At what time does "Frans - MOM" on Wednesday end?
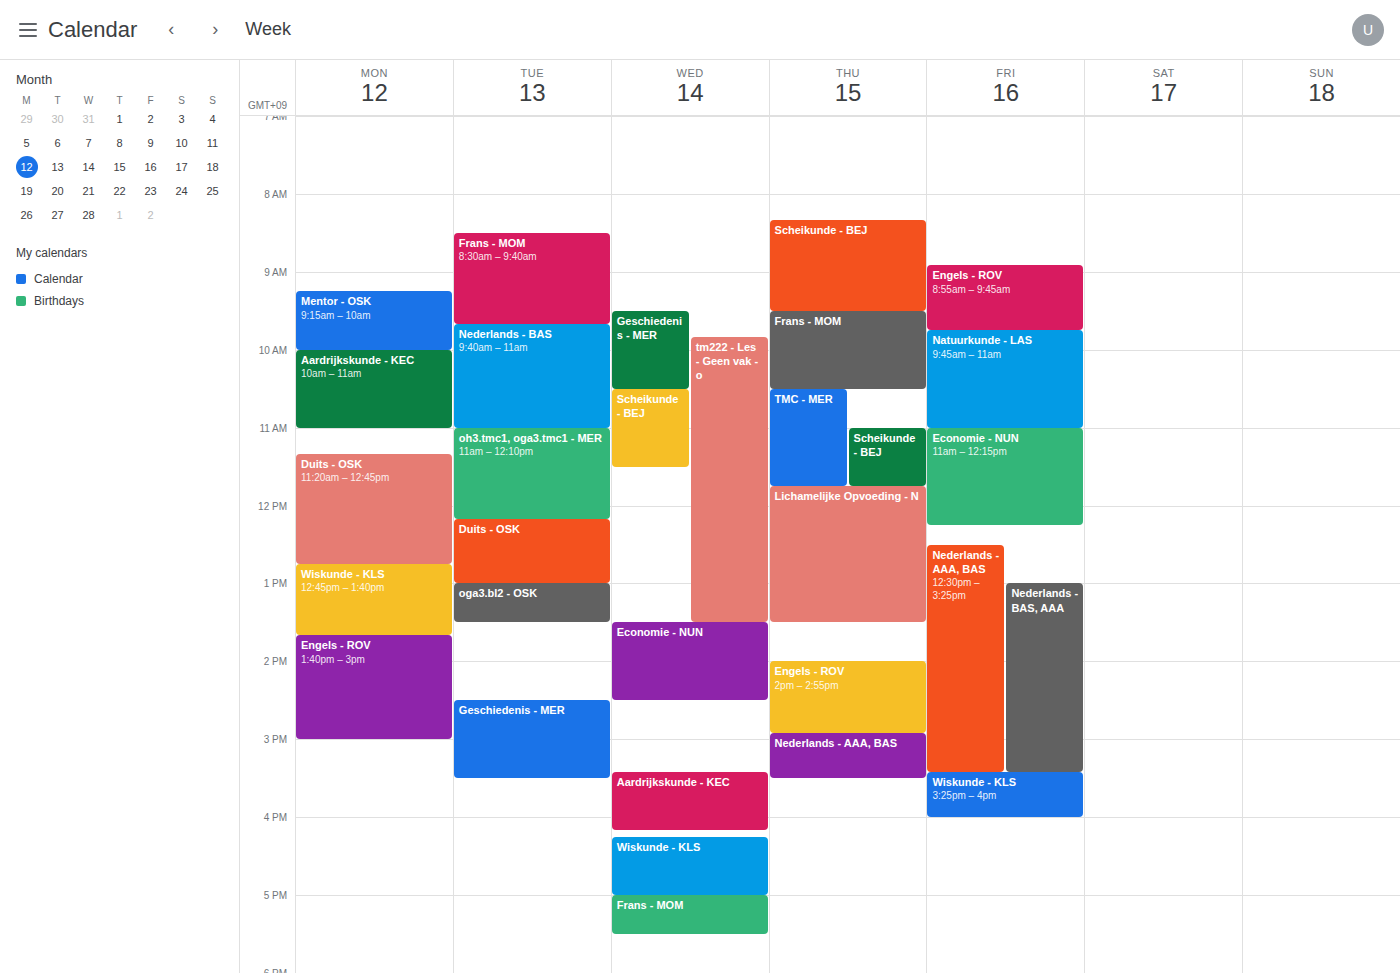
5:30 PM